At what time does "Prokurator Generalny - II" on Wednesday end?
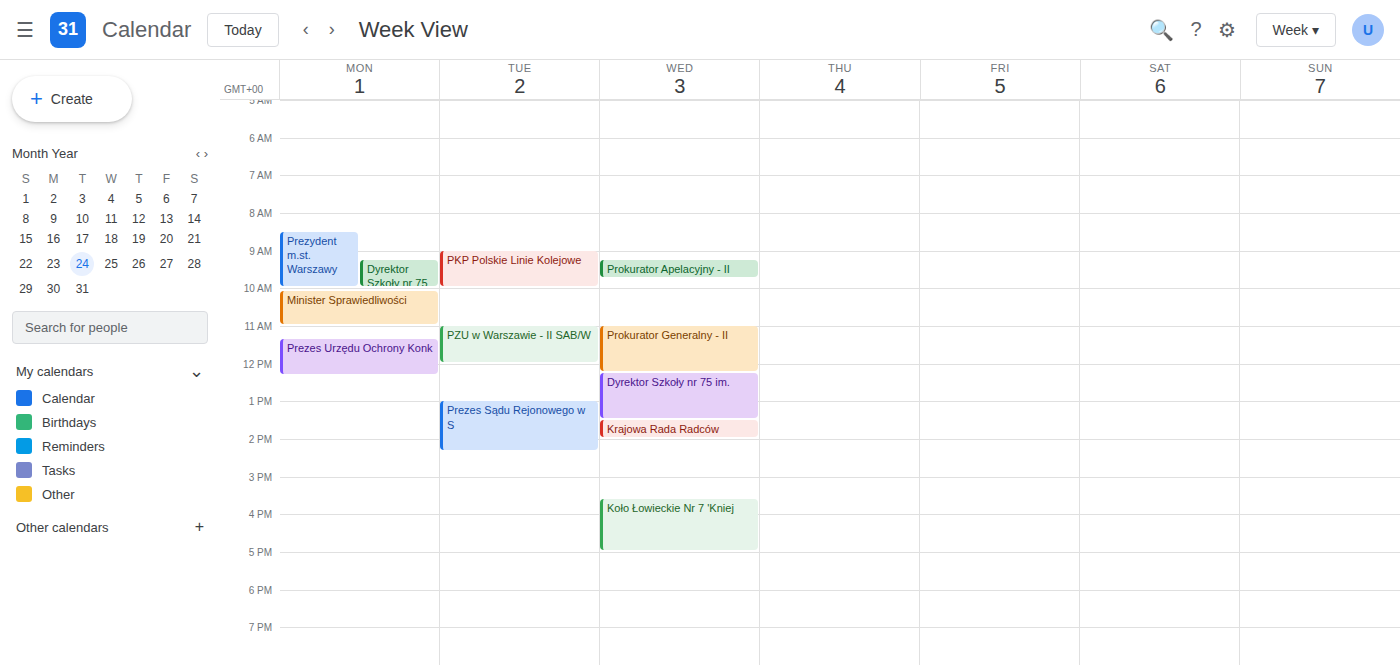
12:15